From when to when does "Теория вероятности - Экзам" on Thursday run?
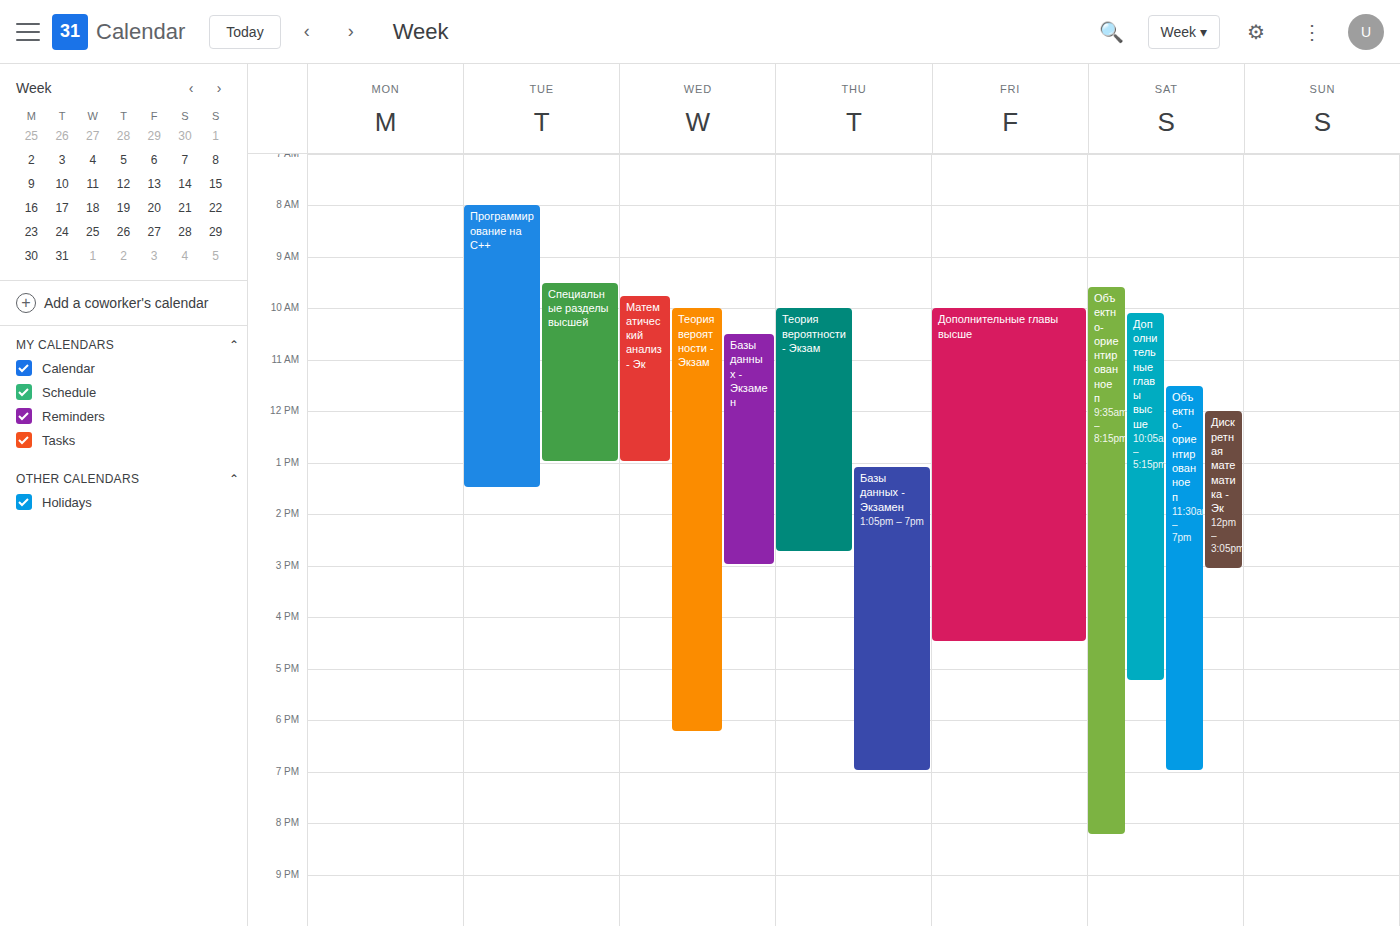
10:00 AM to 2:45 PM